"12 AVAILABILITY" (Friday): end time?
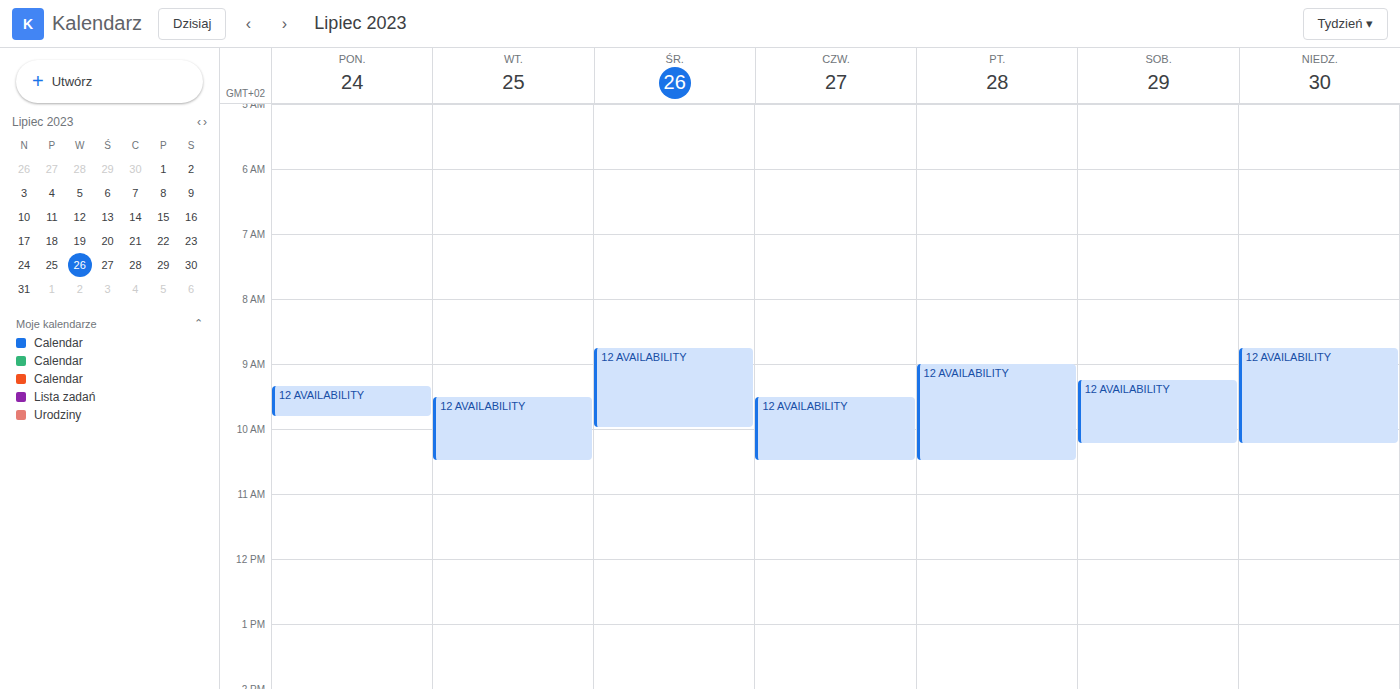
10:30 AM